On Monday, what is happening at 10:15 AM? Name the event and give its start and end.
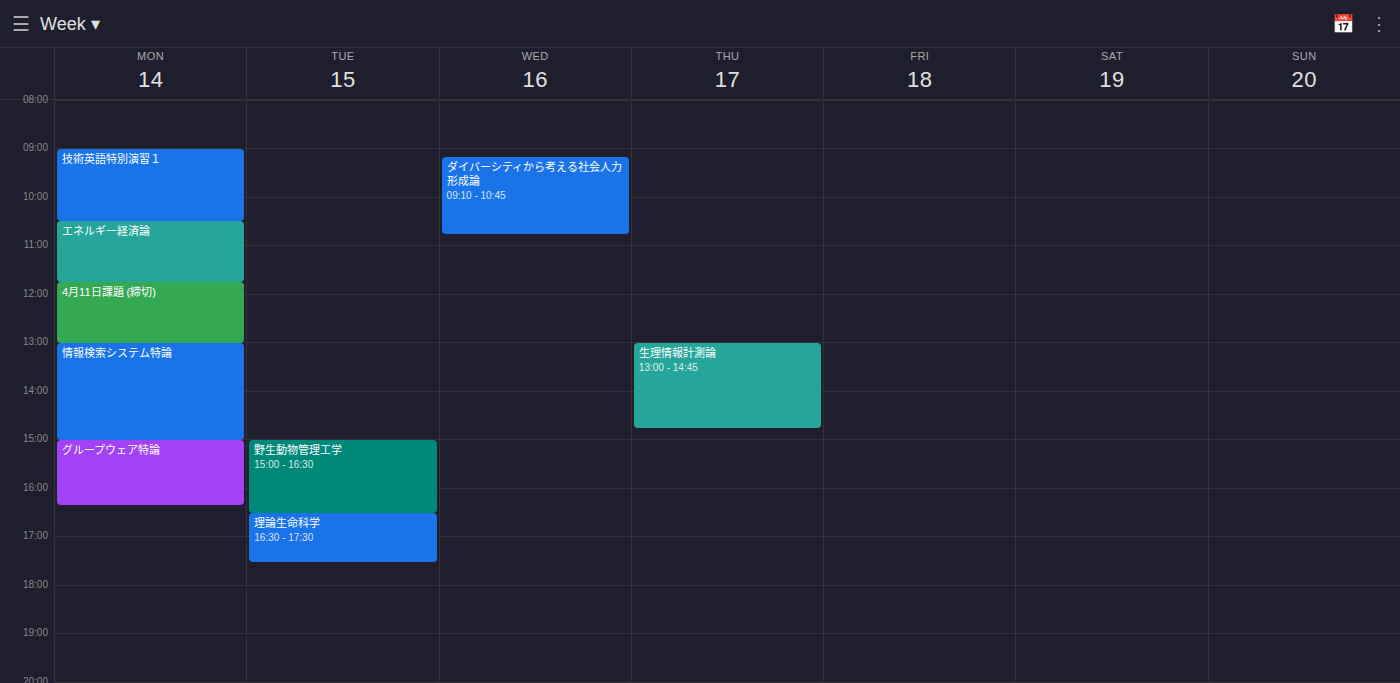
"技術英語特別演習１", 9:00 AM to 10:30 AM